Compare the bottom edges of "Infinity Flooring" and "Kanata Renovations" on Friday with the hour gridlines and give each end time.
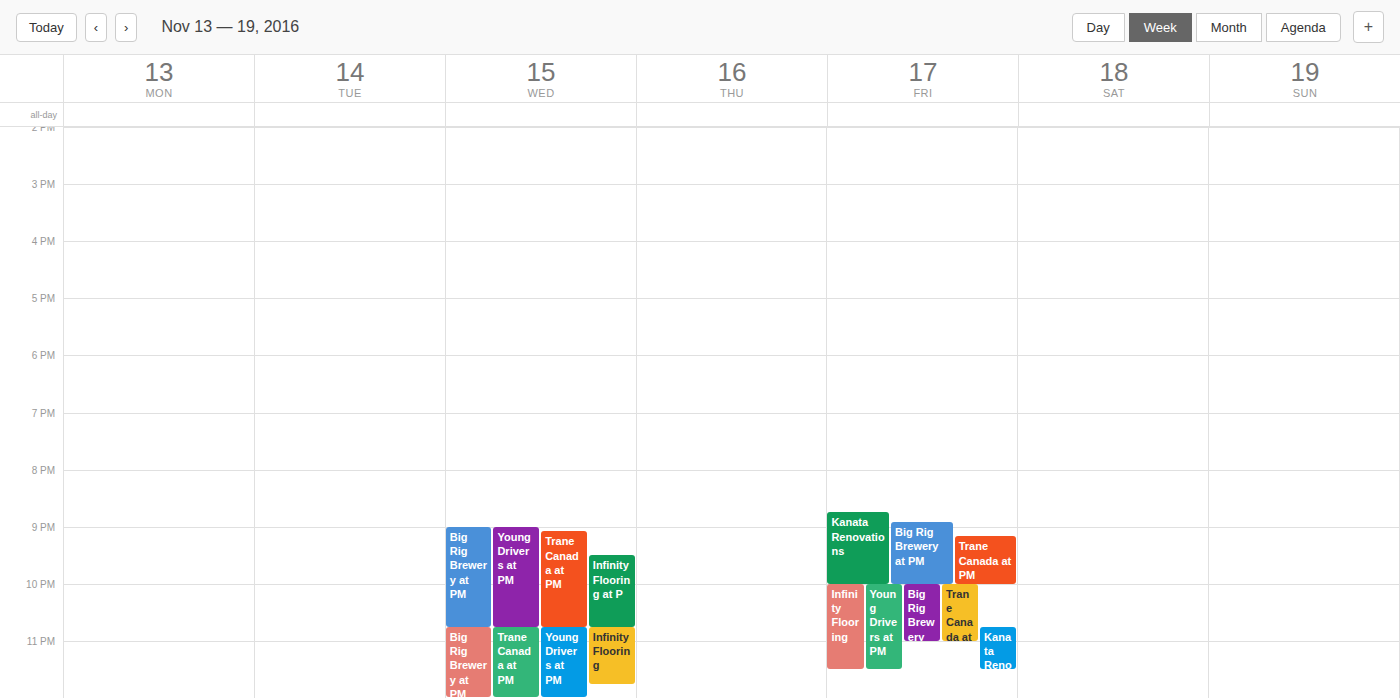
"Infinity Flooring": 23:30, halfway between the 23:00 and 24:00 lines. "Kanata Renovations": 22:00, exactly on the 22:00 line.